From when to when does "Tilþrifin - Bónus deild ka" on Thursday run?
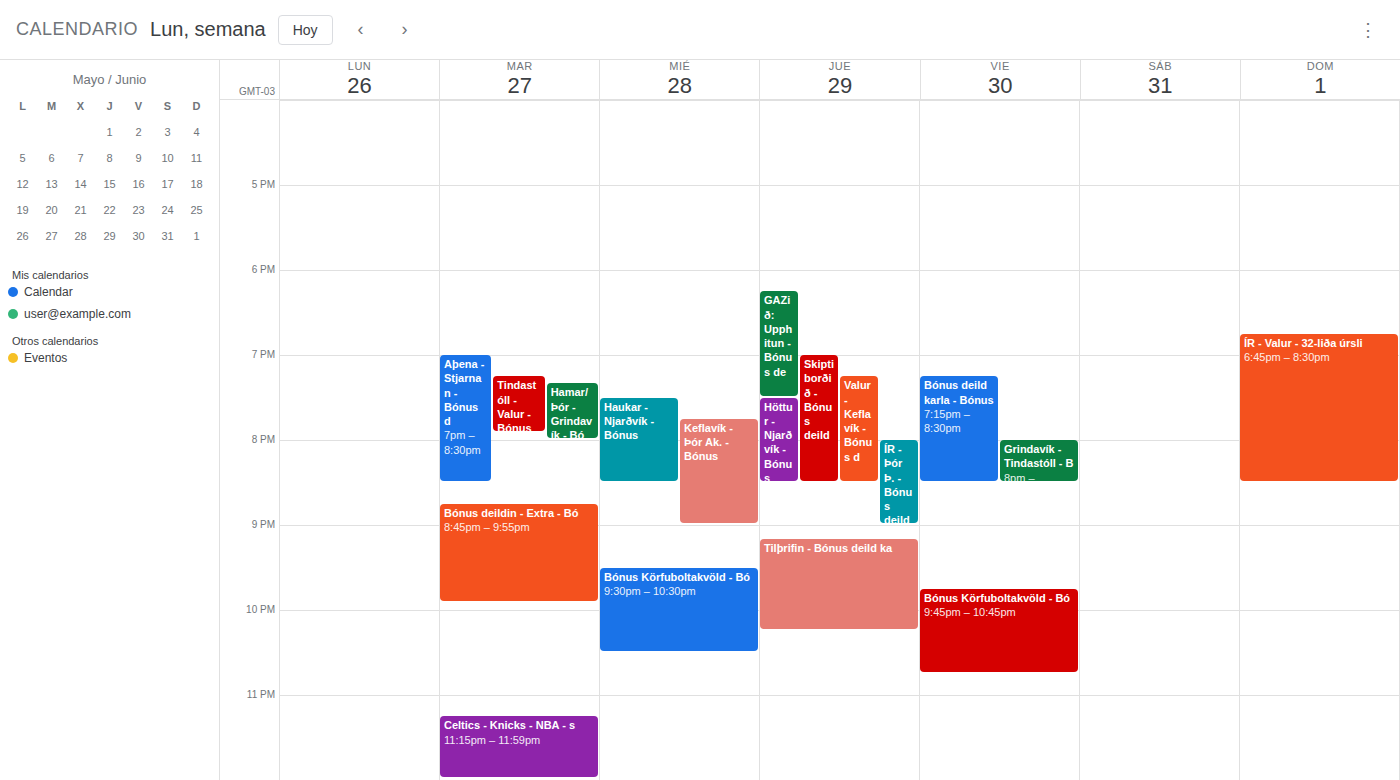
9:10 PM to 10:15 PM